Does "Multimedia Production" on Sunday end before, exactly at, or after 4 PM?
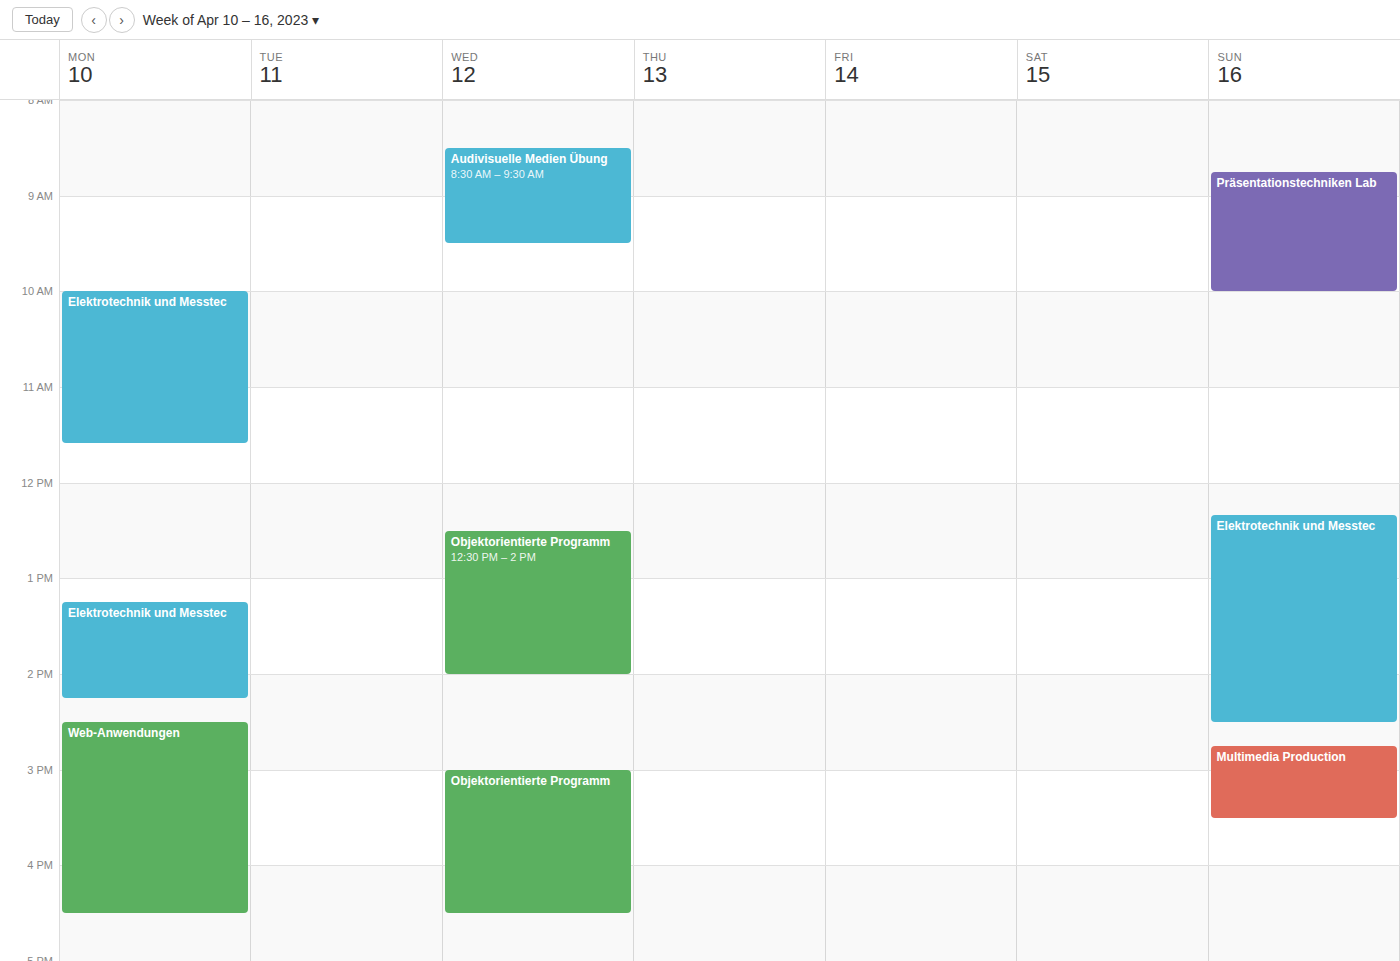
3:30 PM -- before 4 PM, 30 minutes above the 4 PM line.